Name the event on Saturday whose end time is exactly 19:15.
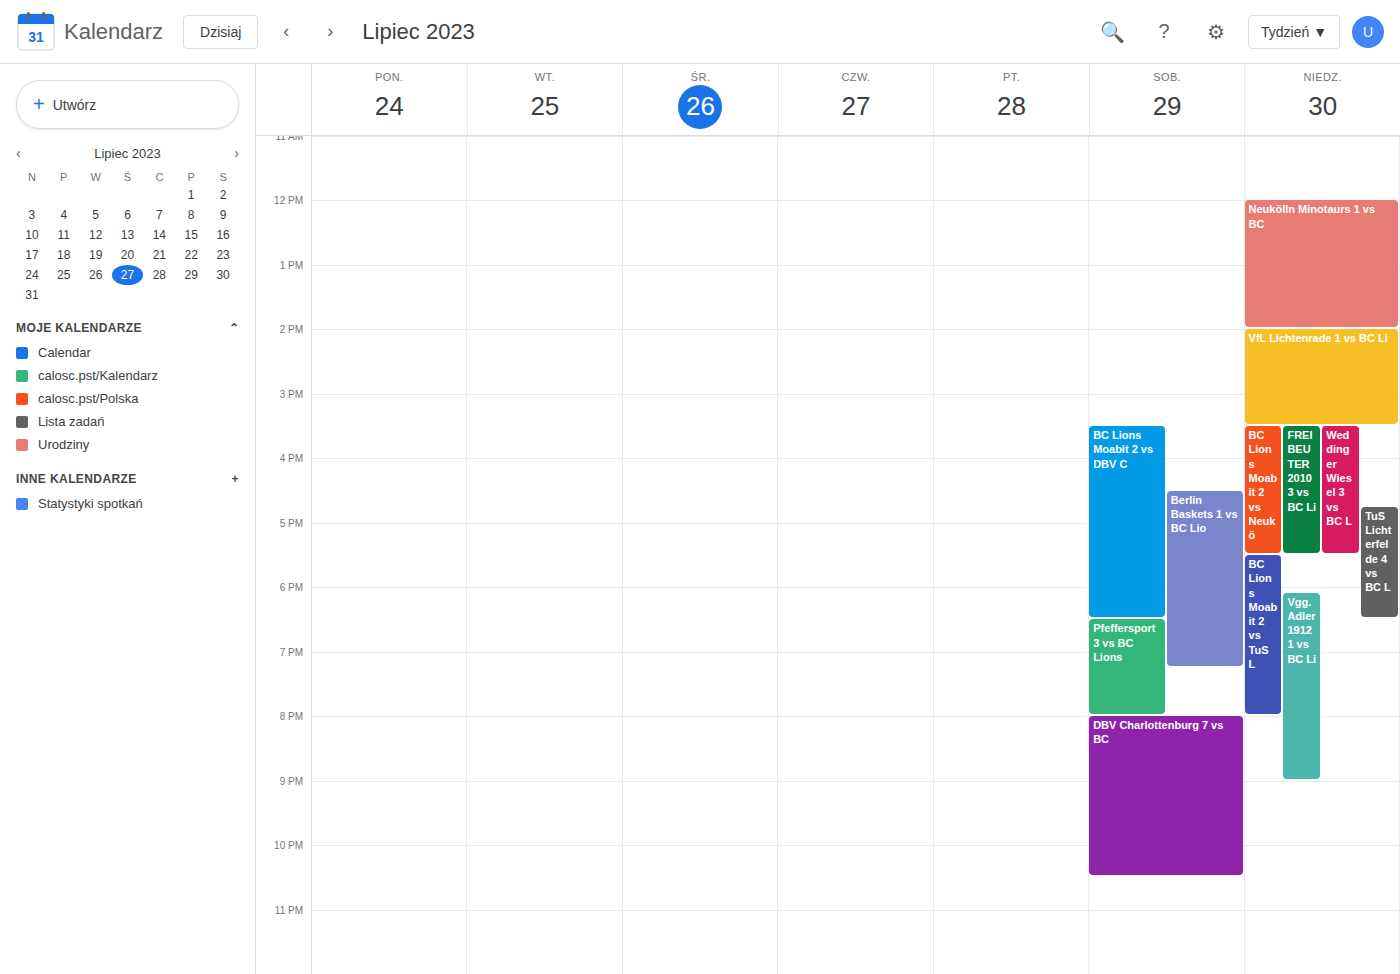
"Berlin Baskets 1 vs BC Lio"